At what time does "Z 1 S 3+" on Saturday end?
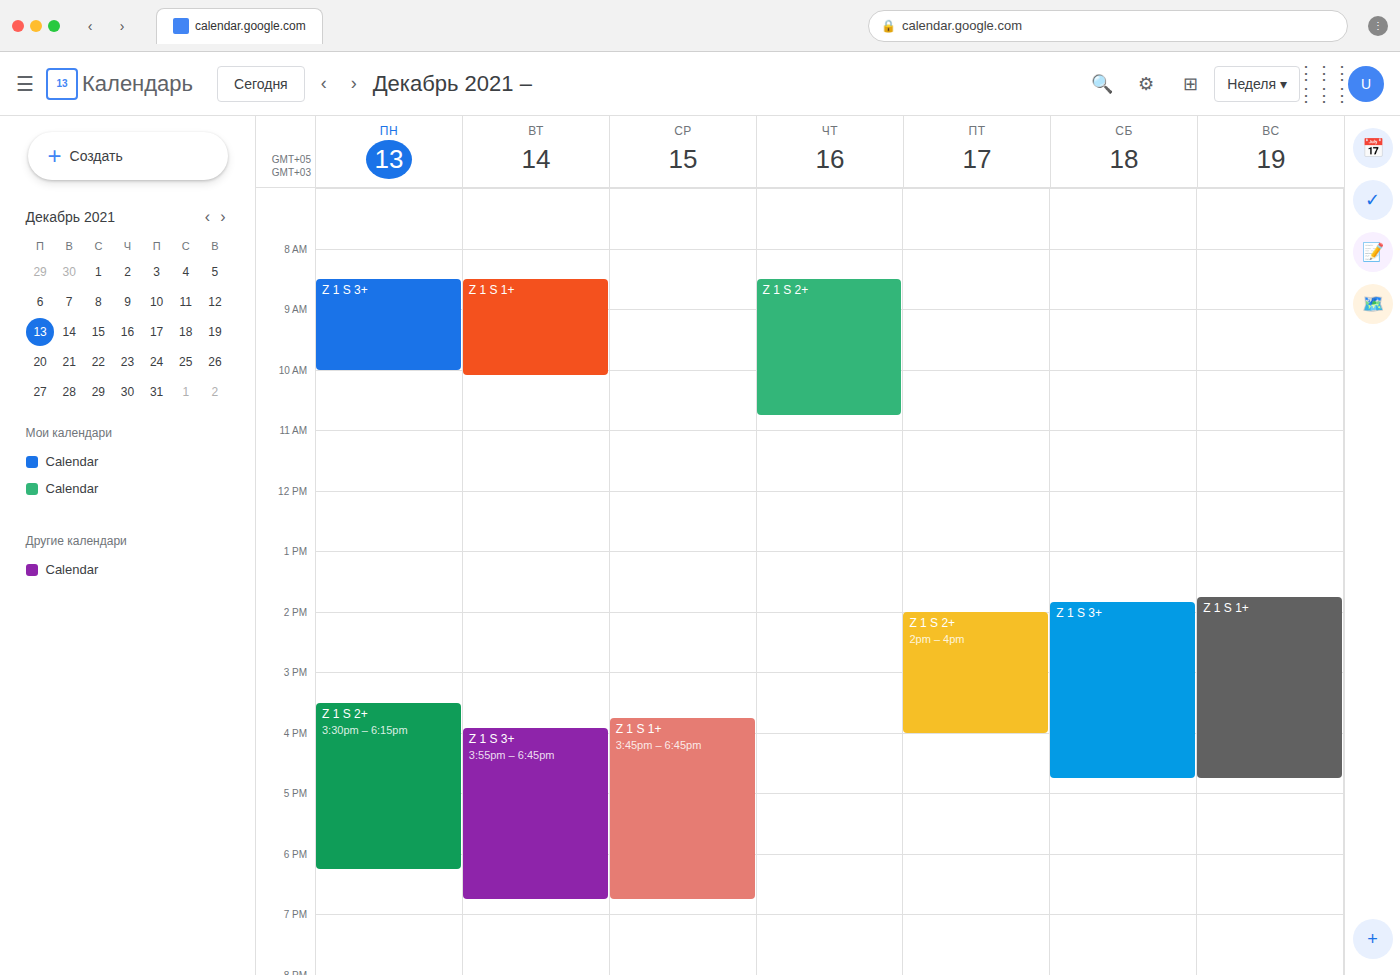
4:45 PM